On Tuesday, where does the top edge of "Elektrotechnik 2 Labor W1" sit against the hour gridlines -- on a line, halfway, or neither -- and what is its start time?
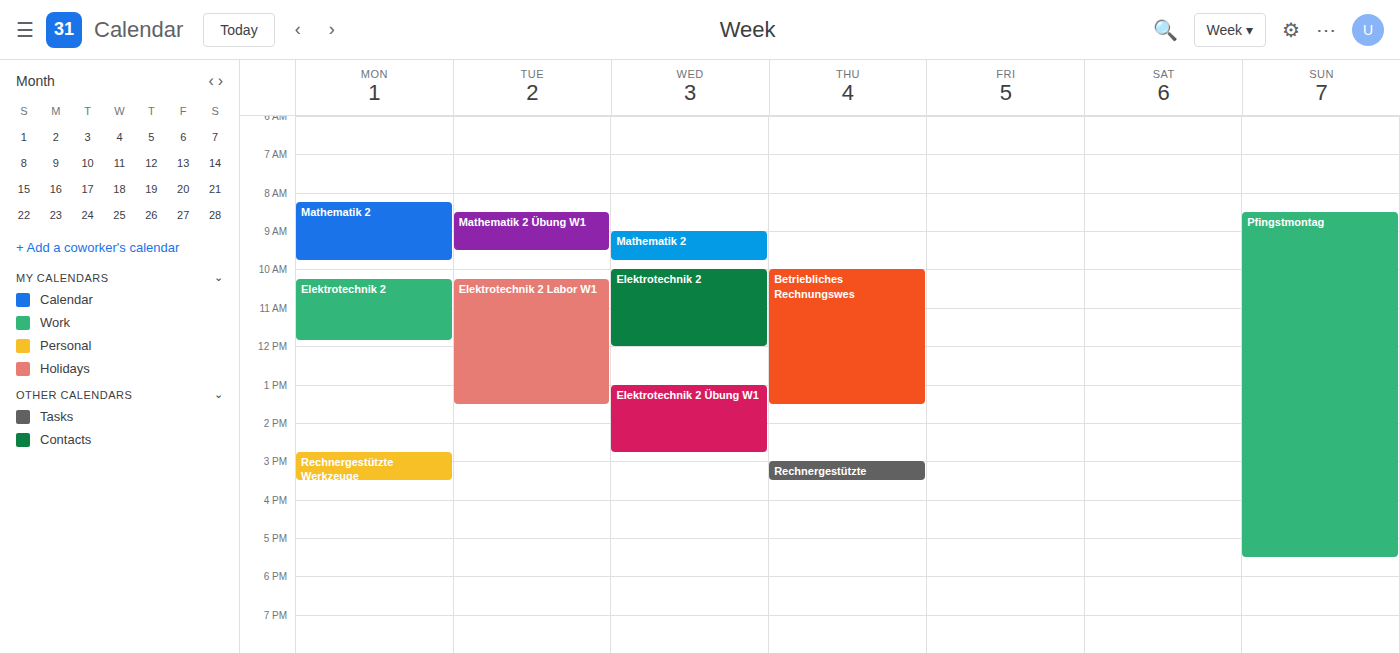
10:15 AM -- neither: a quarter of the way from the 10 AM line to the 11 AM line.